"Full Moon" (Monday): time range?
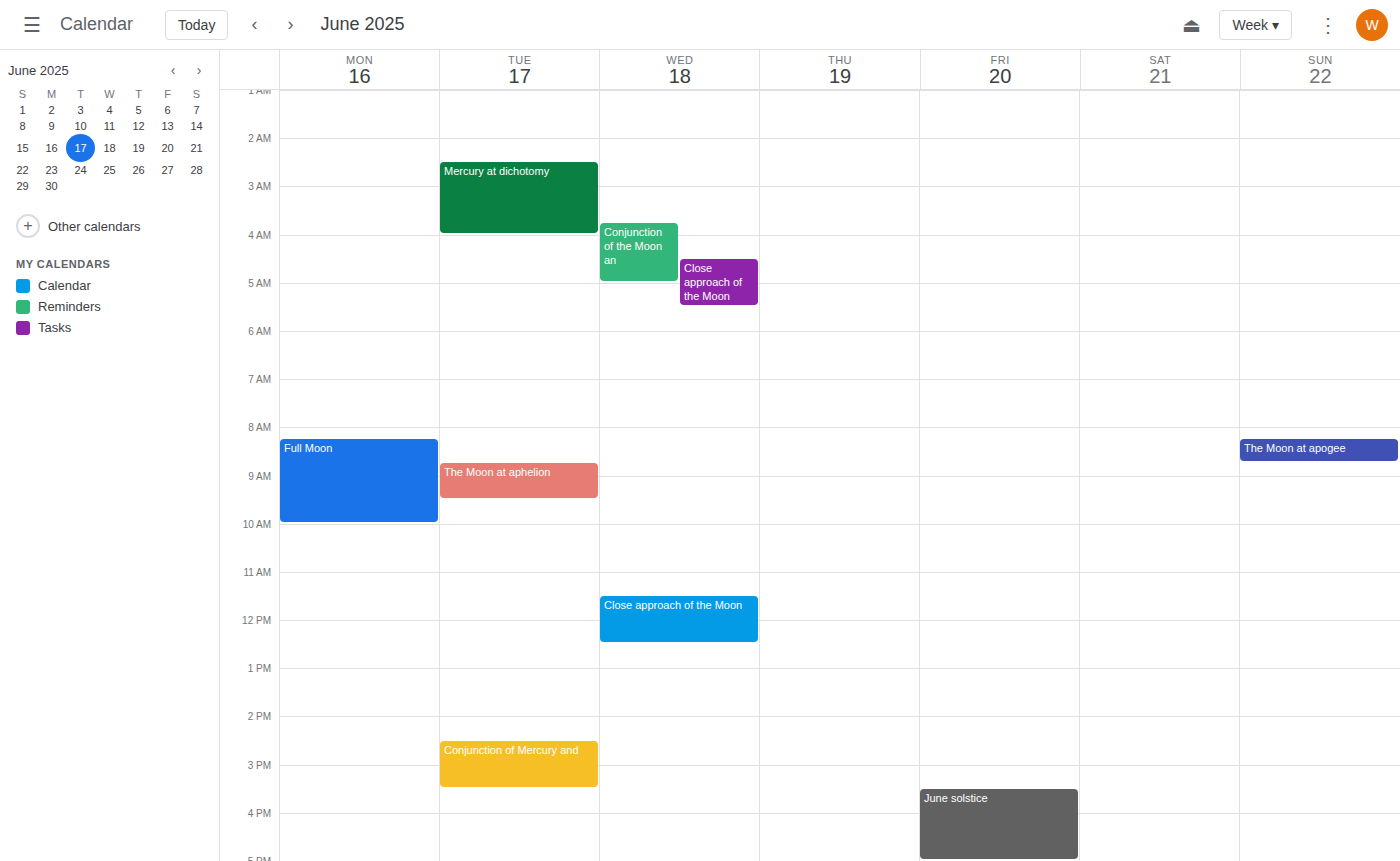
8:15 AM to 10:00 AM